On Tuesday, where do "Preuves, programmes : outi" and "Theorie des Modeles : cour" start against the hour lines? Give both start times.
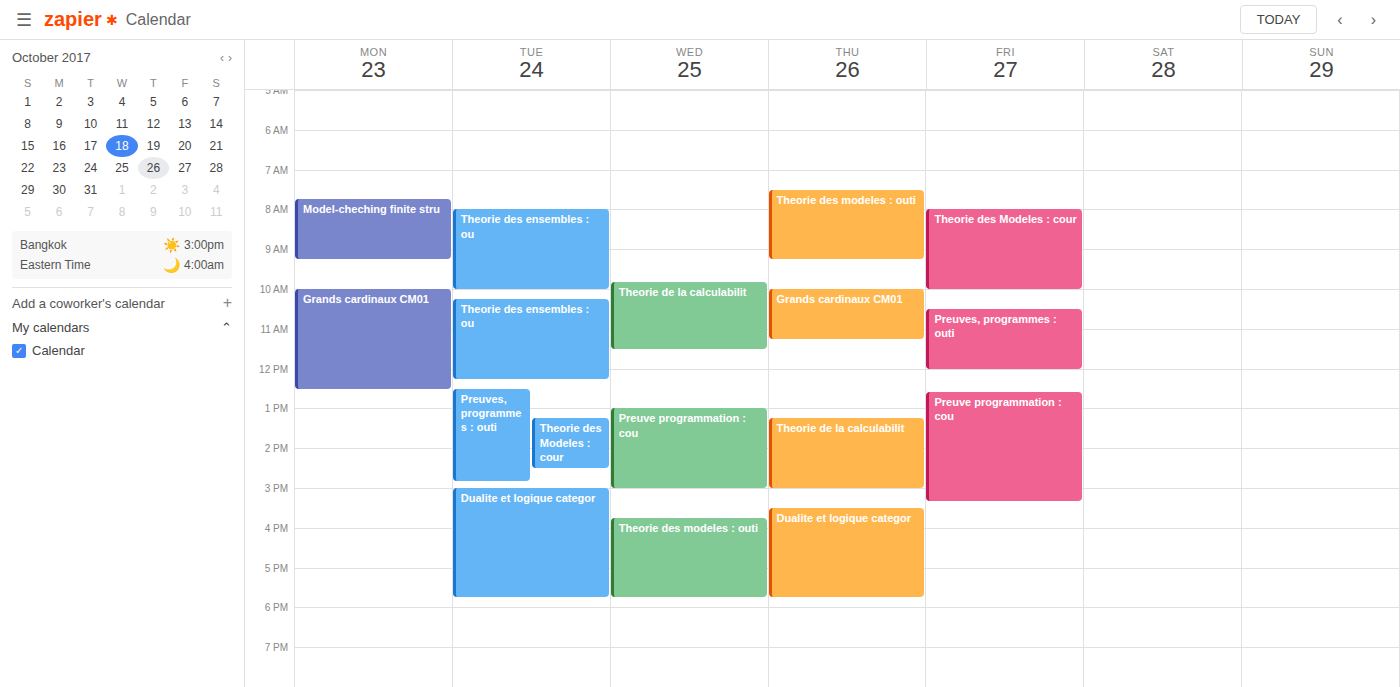
"Preuves, programmes : outi": 12:30 PM, halfway between the 12 PM and 1 PM lines. "Theorie des Modeles : cour": 1:15 PM, neither: a quarter of the way from the 1 PM line to the 2 PM line.